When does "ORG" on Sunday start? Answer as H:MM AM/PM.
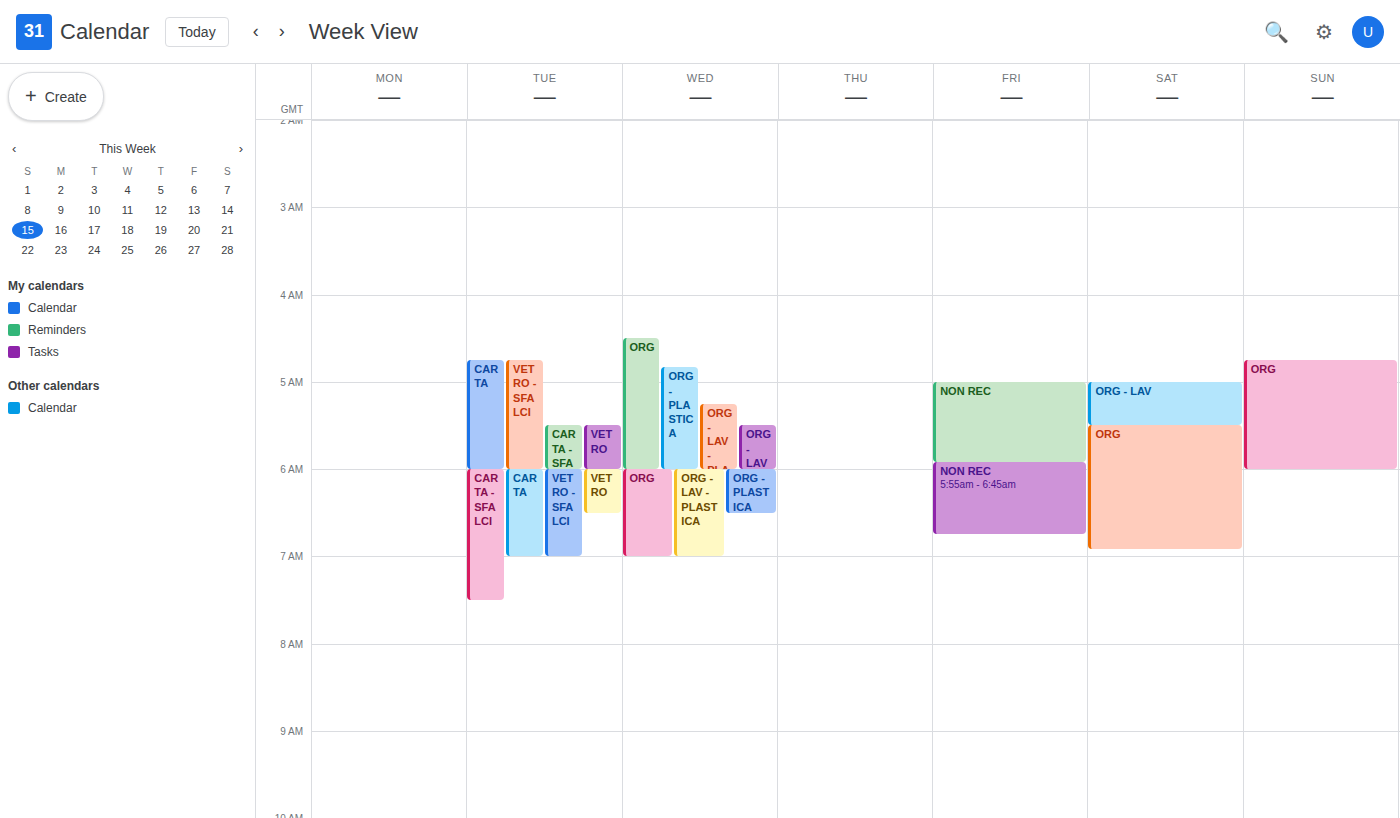
4:45 AM